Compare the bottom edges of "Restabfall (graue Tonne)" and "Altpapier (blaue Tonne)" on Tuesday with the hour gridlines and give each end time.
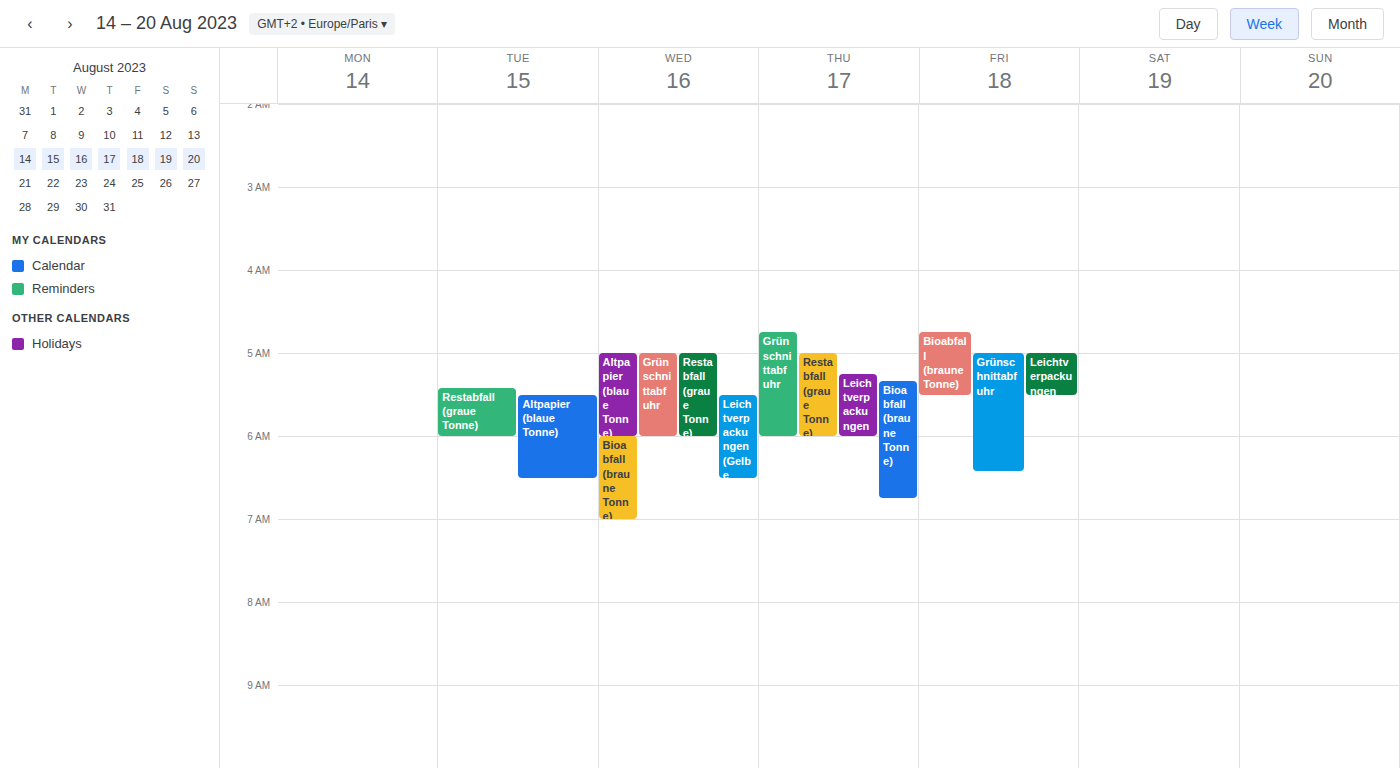
"Restabfall (graue Tonne)": 6:00 AM, exactly on the 6 AM line. "Altpapier (blaue Tonne)": 6:30 AM, halfway between the 6 AM and 7 AM lines.